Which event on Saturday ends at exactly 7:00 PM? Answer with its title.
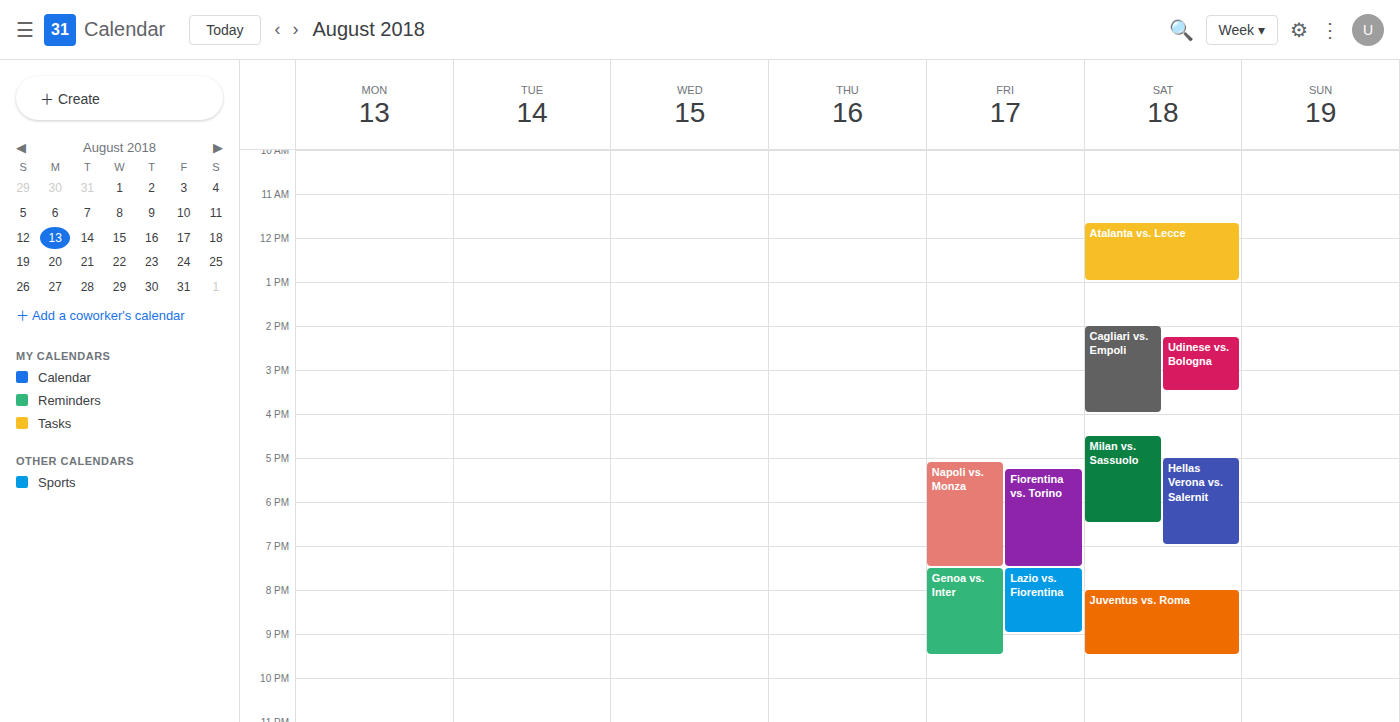
"Hellas Verona vs. Salernit"